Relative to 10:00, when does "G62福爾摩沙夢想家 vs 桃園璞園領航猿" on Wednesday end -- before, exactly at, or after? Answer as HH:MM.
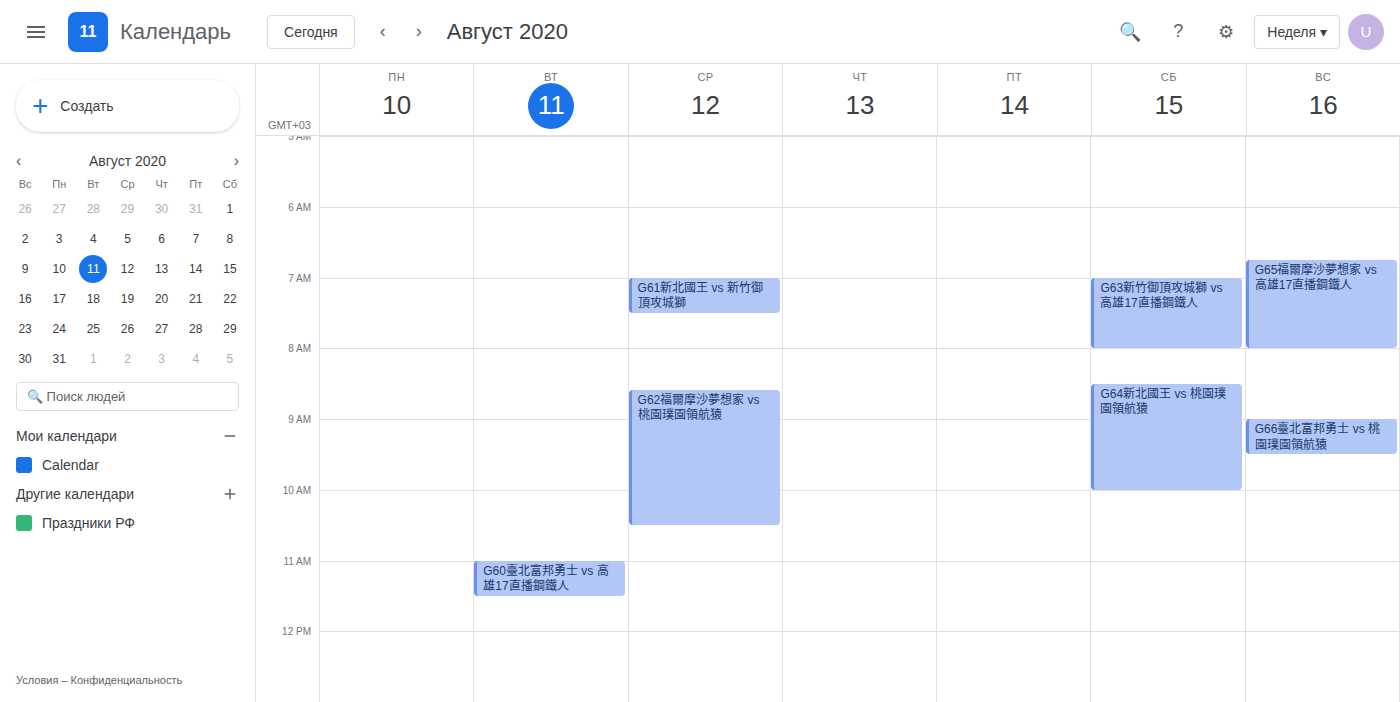
10:30 -- after 10:00, 30 minutes below the 10:00 line.